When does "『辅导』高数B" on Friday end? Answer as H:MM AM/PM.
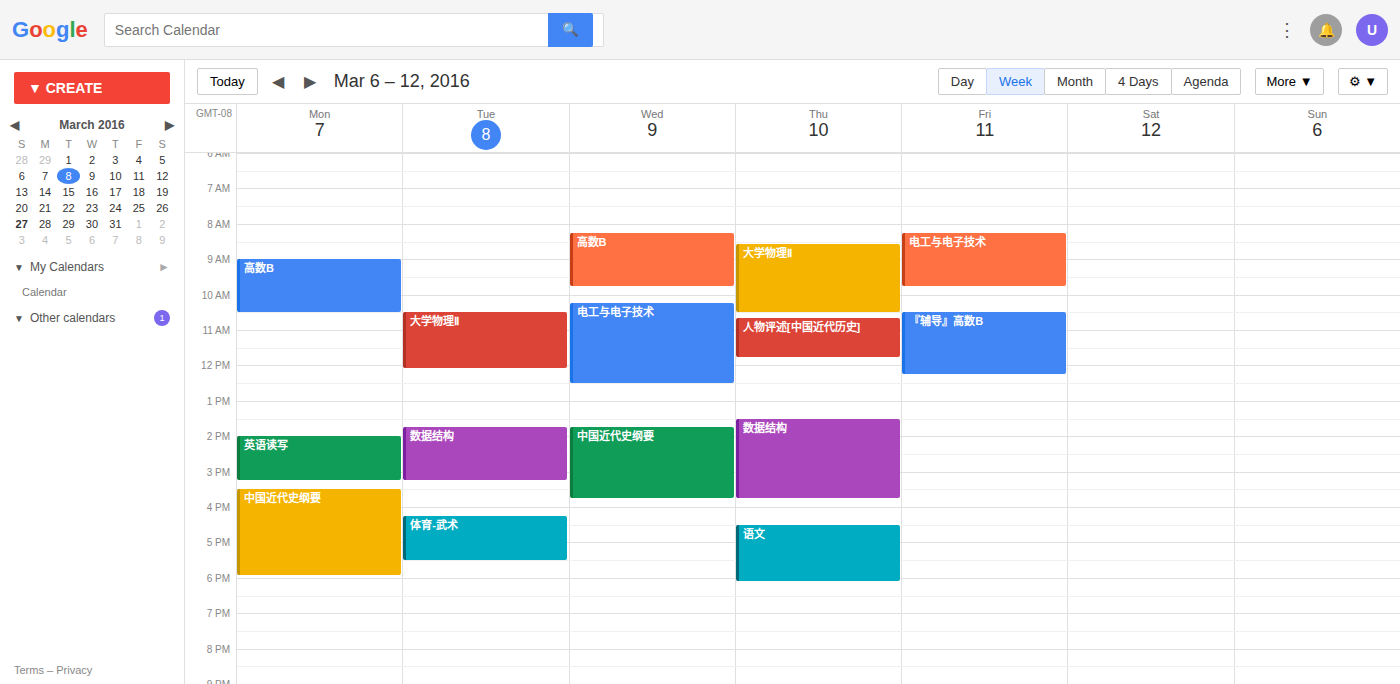
12:15 PM